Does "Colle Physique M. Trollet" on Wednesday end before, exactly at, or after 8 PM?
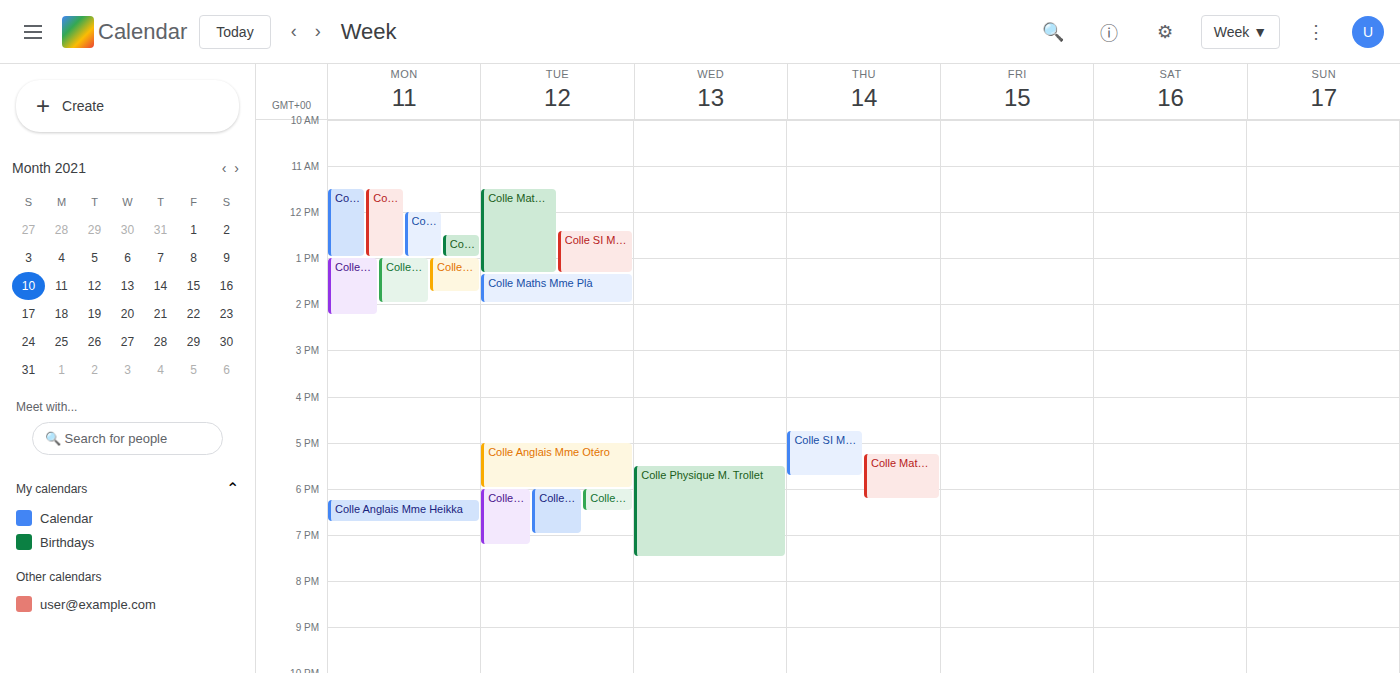
7:30 PM -- before 8 PM, 30 minutes above the 8 PM line.